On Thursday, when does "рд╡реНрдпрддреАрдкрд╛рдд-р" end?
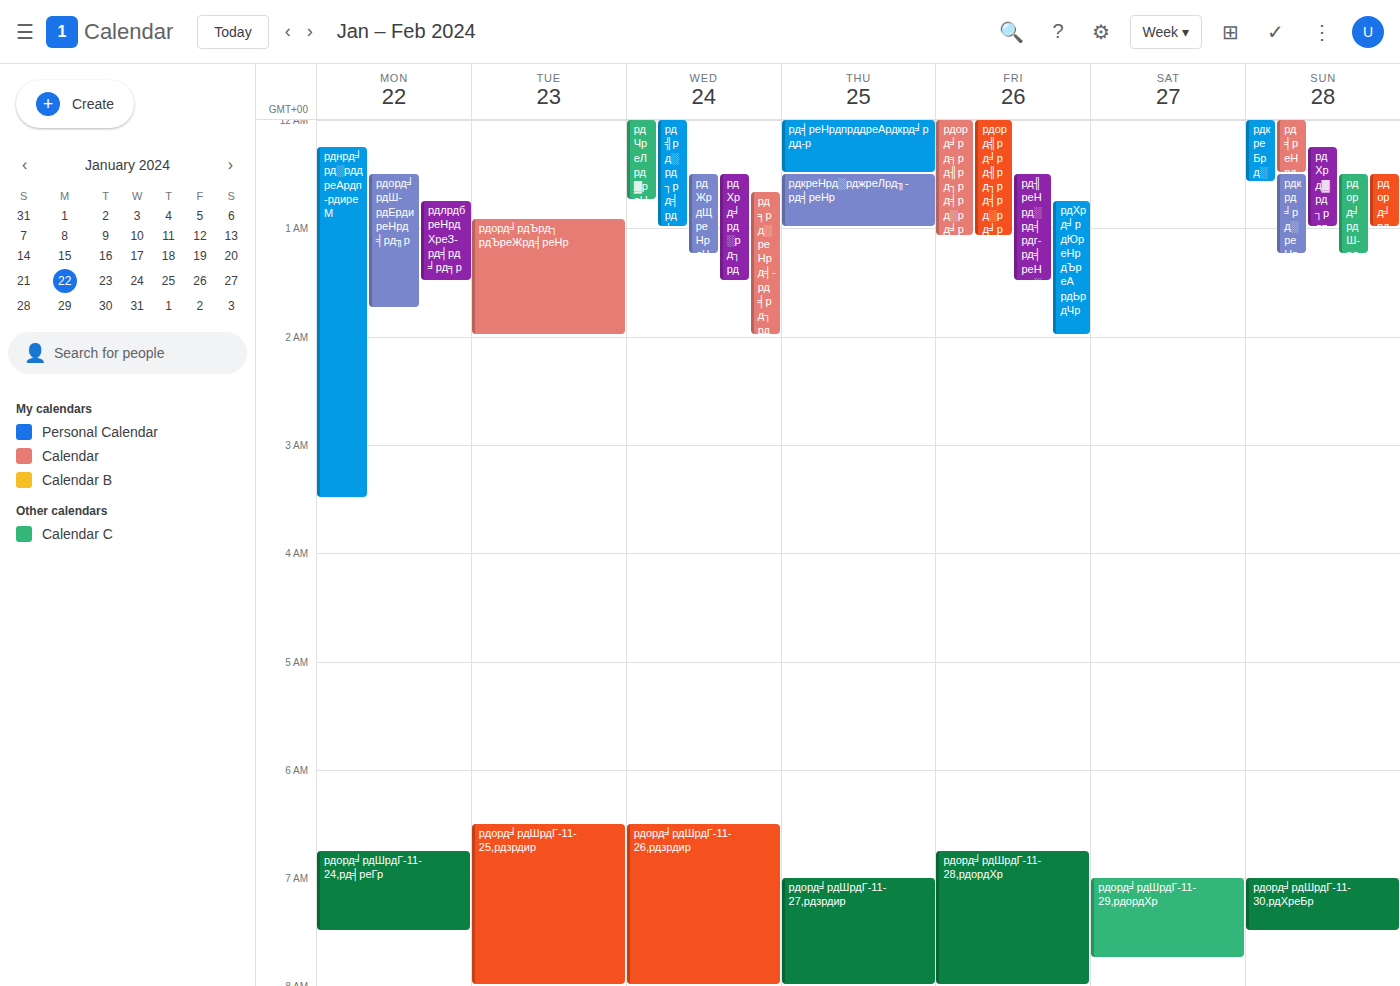
12:30 AM